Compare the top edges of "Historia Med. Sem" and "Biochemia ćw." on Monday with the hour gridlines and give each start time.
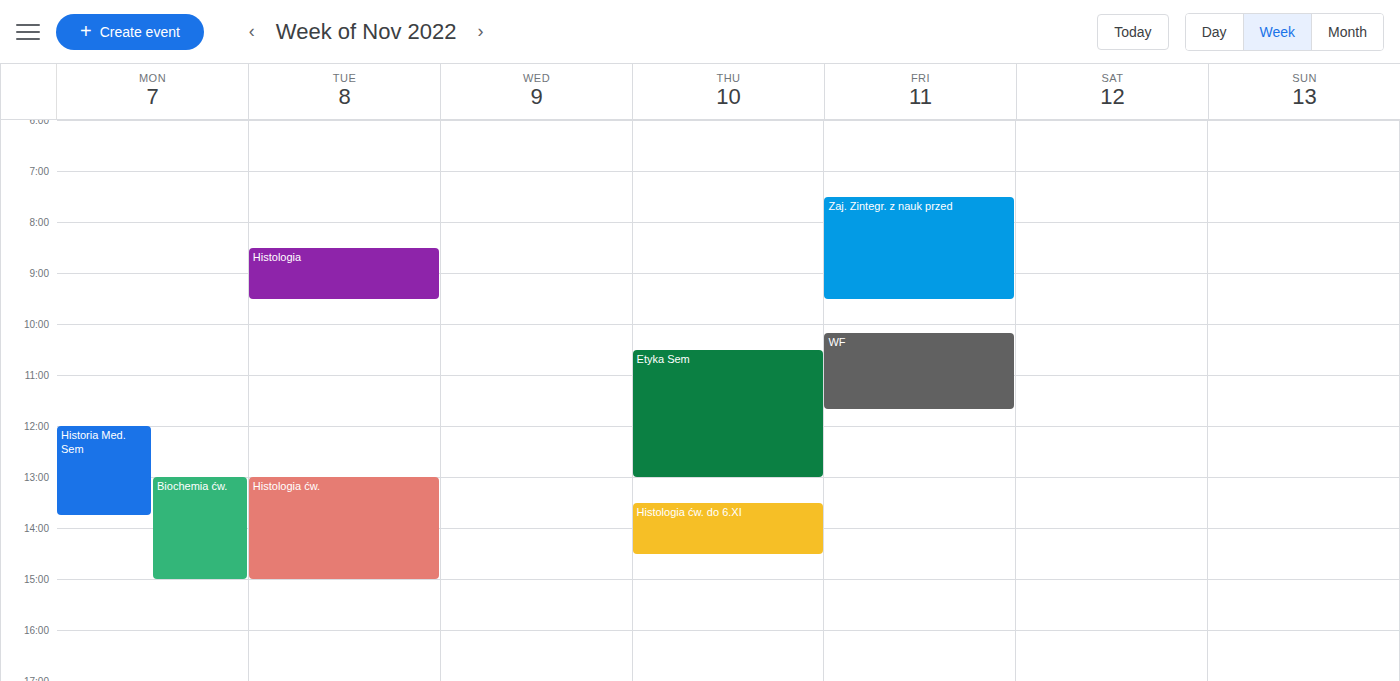
"Historia Med. Sem": 12:00 PM, exactly on the 12 PM line. "Biochemia ćw.": 1:00 PM, exactly on the 1 PM line.